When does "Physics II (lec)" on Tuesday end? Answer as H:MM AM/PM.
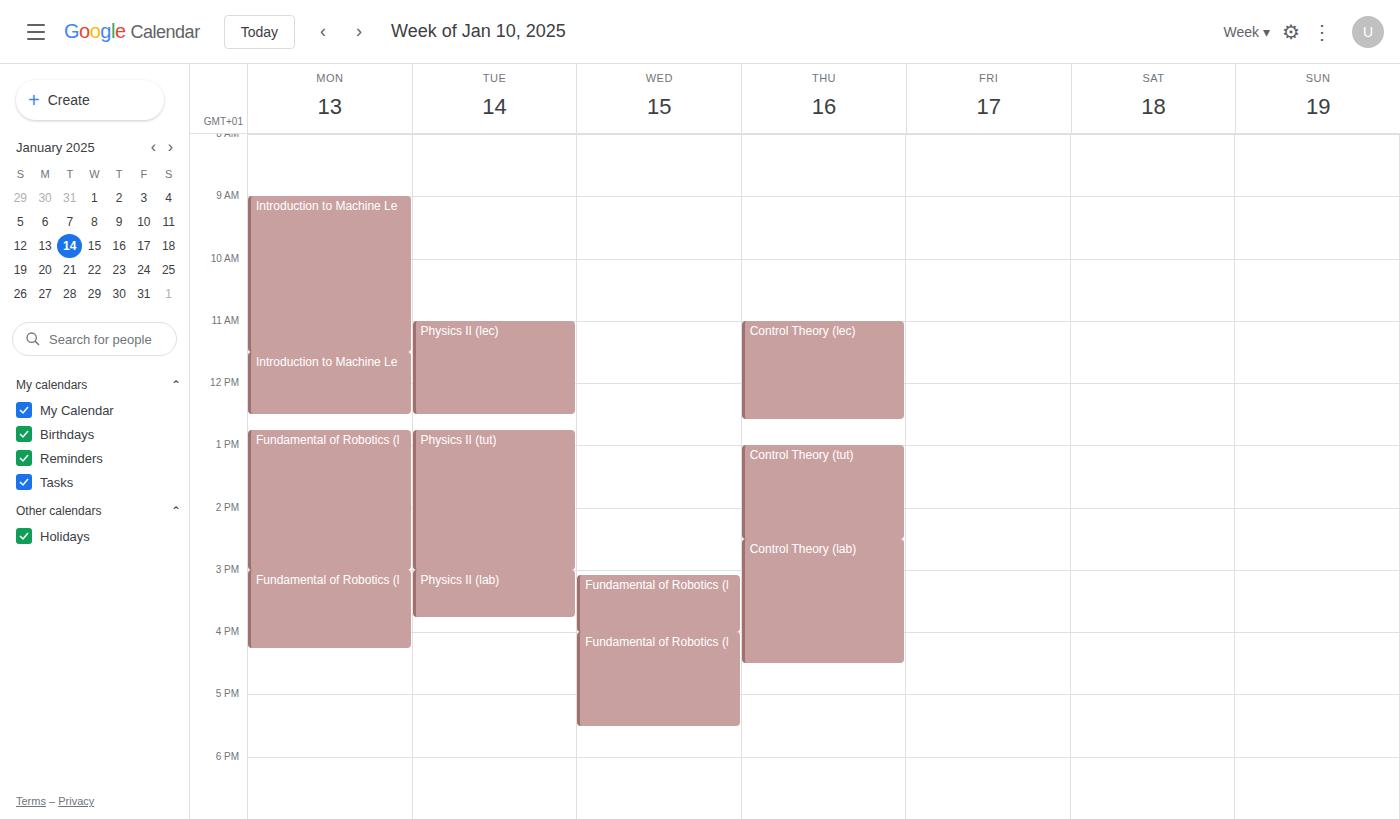
12:30 PM